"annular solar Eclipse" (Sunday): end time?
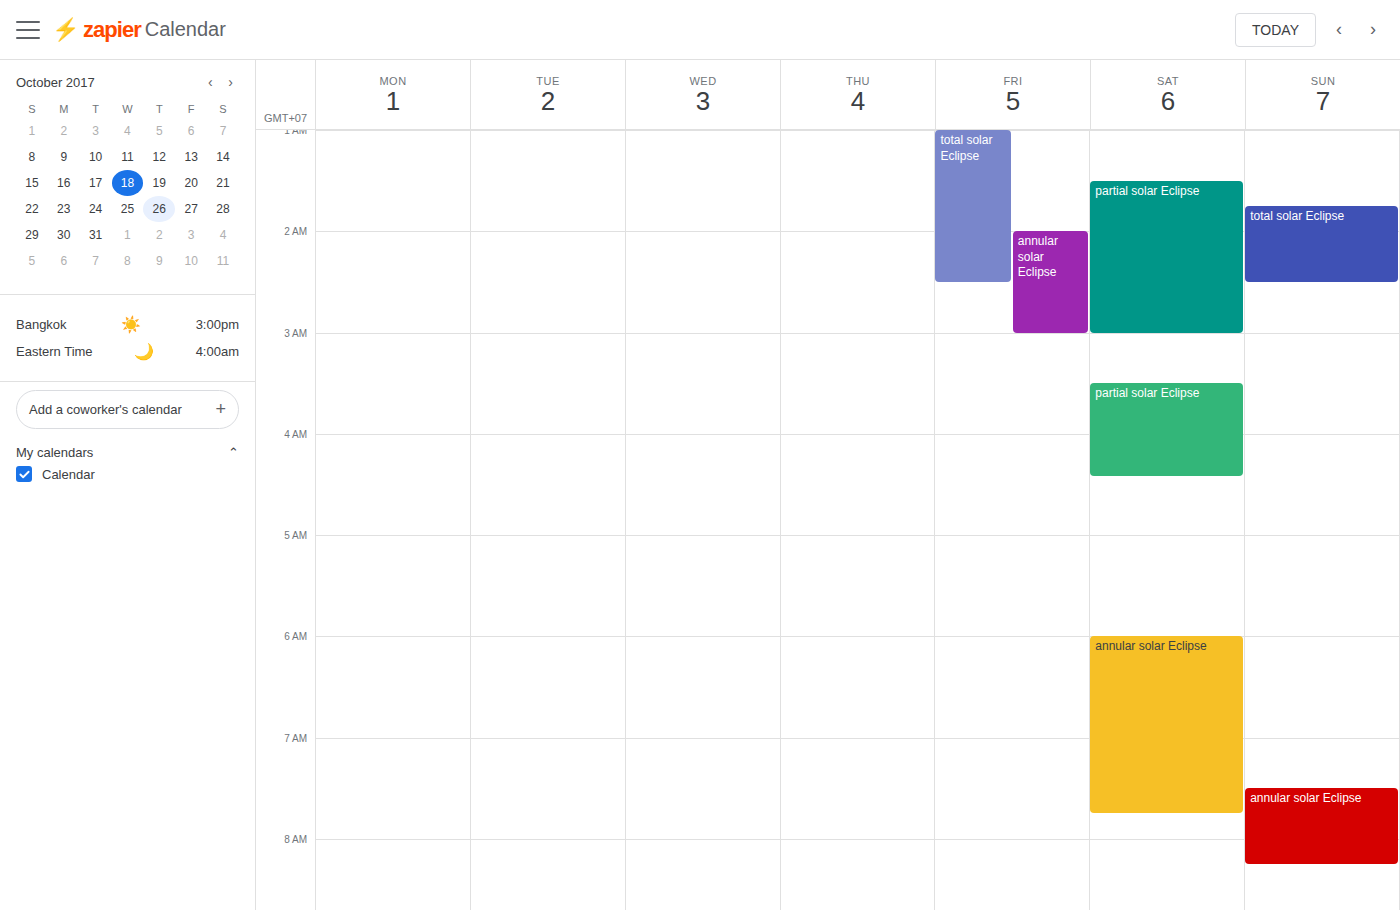
8:15 AM